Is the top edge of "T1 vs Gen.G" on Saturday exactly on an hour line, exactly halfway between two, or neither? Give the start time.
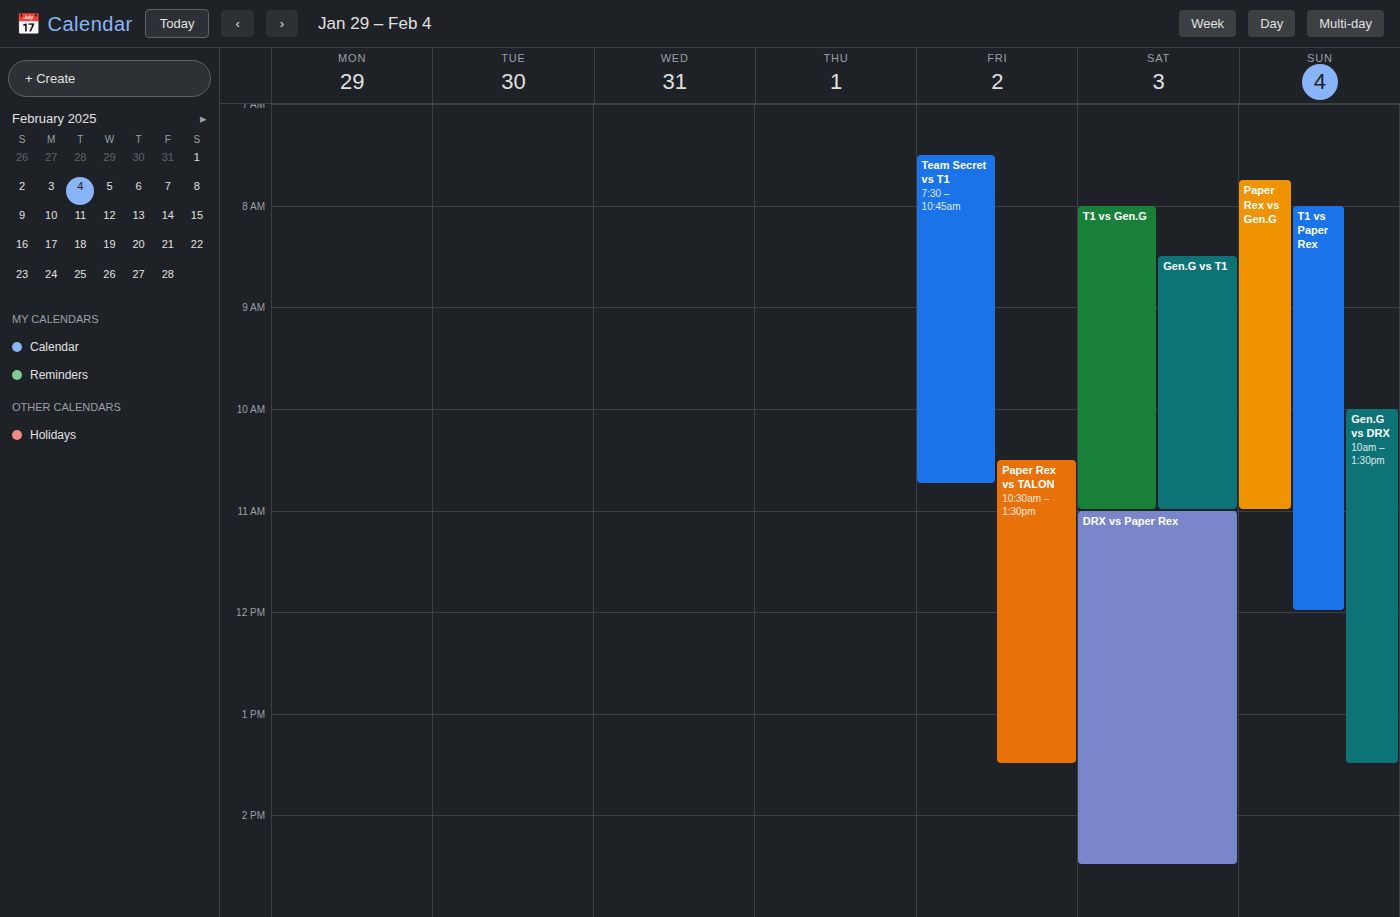
8:00 AM -- exactly on the 8 AM line.